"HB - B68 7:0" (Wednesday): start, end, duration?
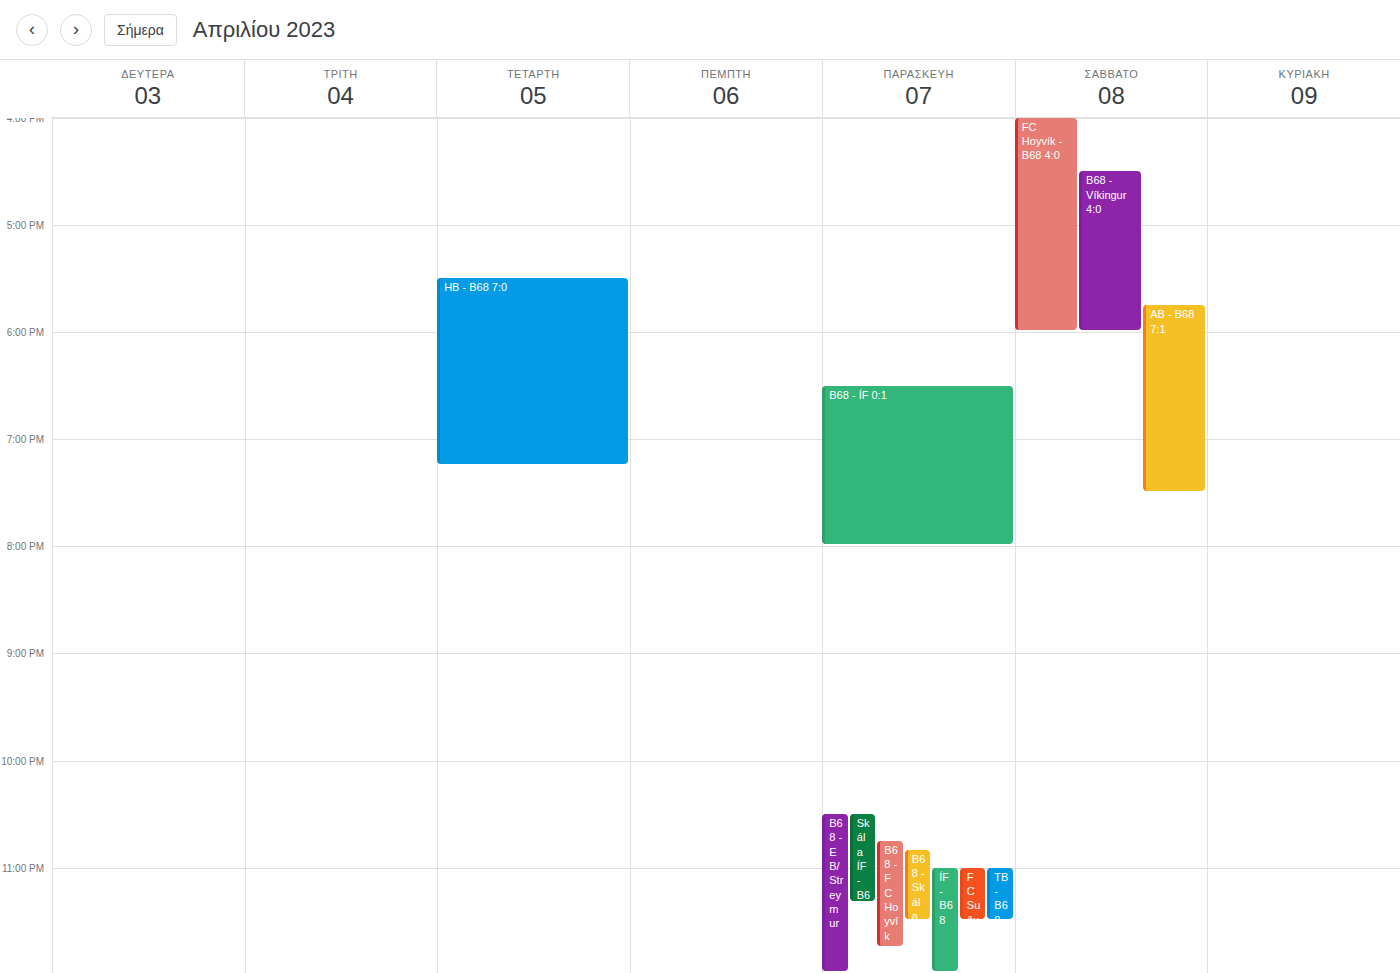
5:30 PM to 7:15 PM, 1 hour 45 minutes